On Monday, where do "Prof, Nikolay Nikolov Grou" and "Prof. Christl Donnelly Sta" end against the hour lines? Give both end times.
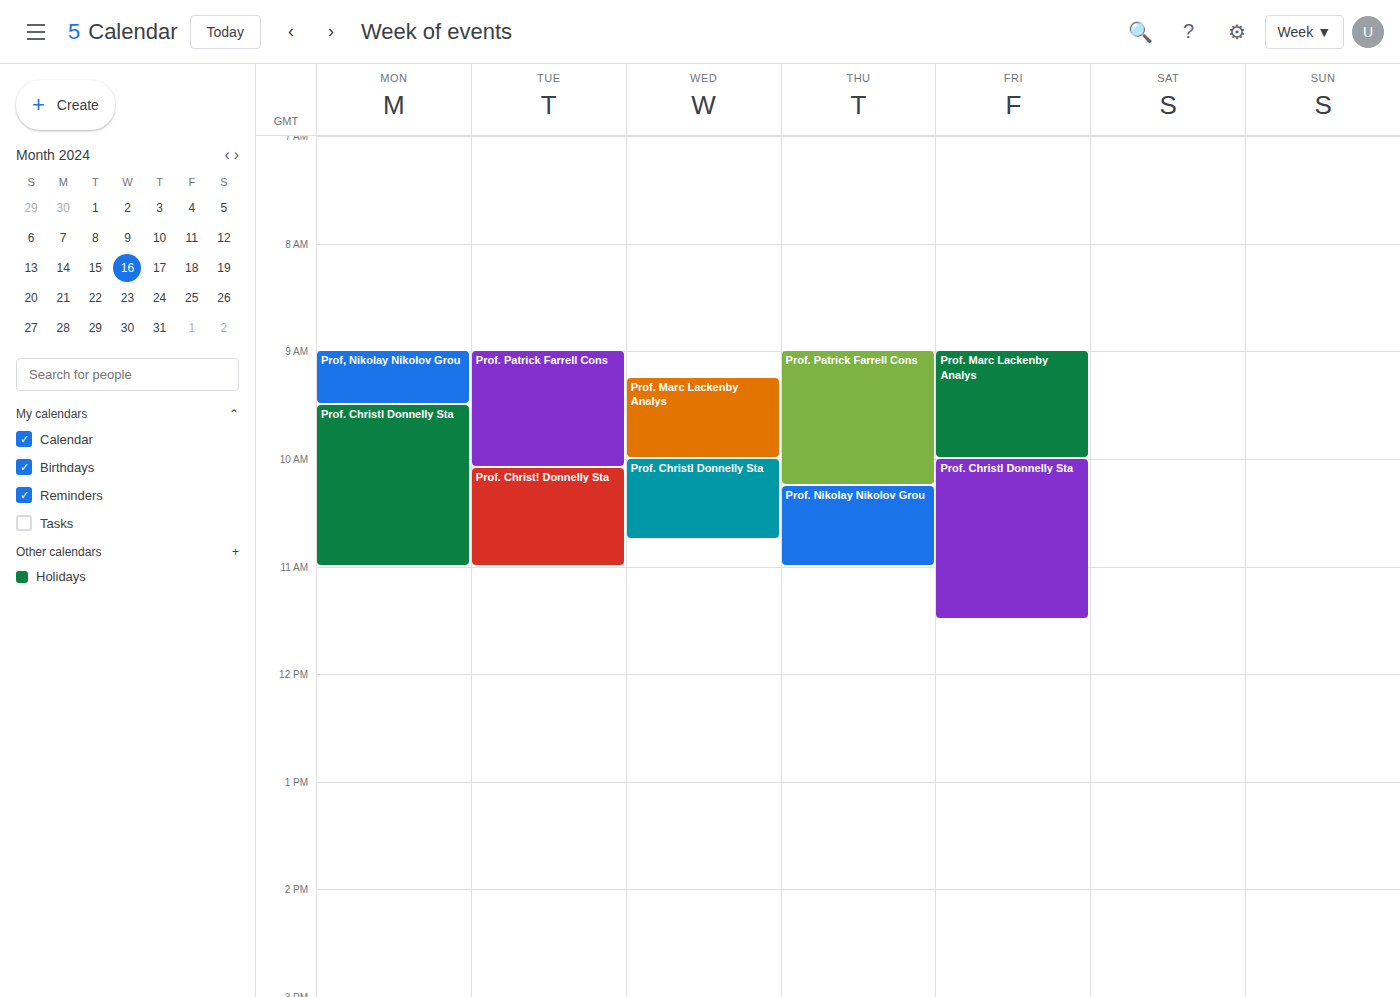
"Prof, Nikolay Nikolov Grou": 09:30, halfway between the 09:00 and 10:00 lines. "Prof. Christl Donnelly Sta": 11:00, exactly on the 11:00 line.